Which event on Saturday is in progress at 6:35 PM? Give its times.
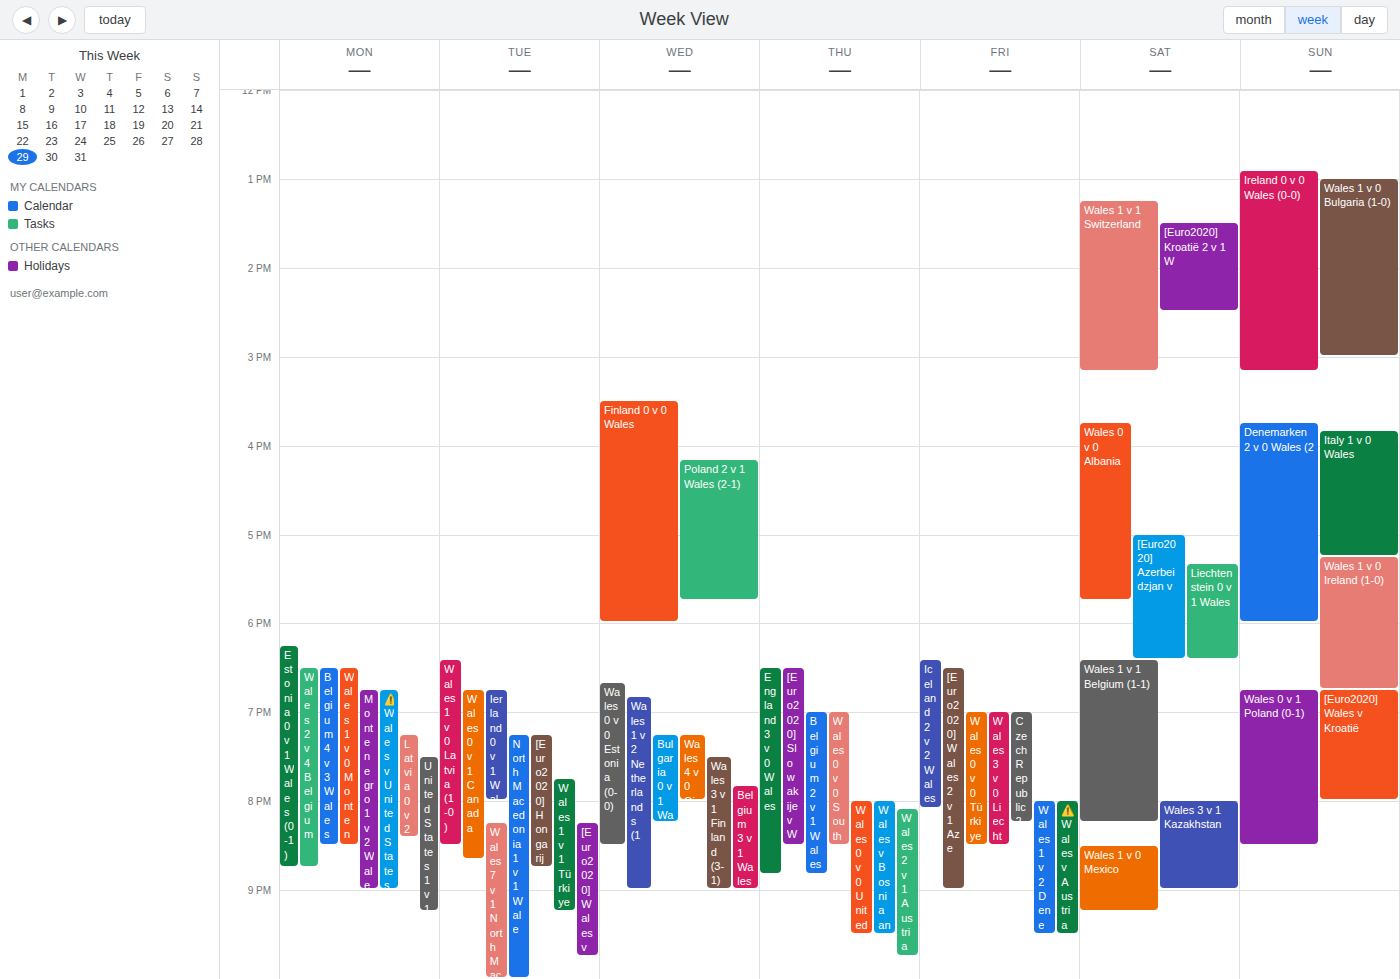
"Wales 1 v 1 Belgium (1-1)", 6:25 PM to 8:15 PM